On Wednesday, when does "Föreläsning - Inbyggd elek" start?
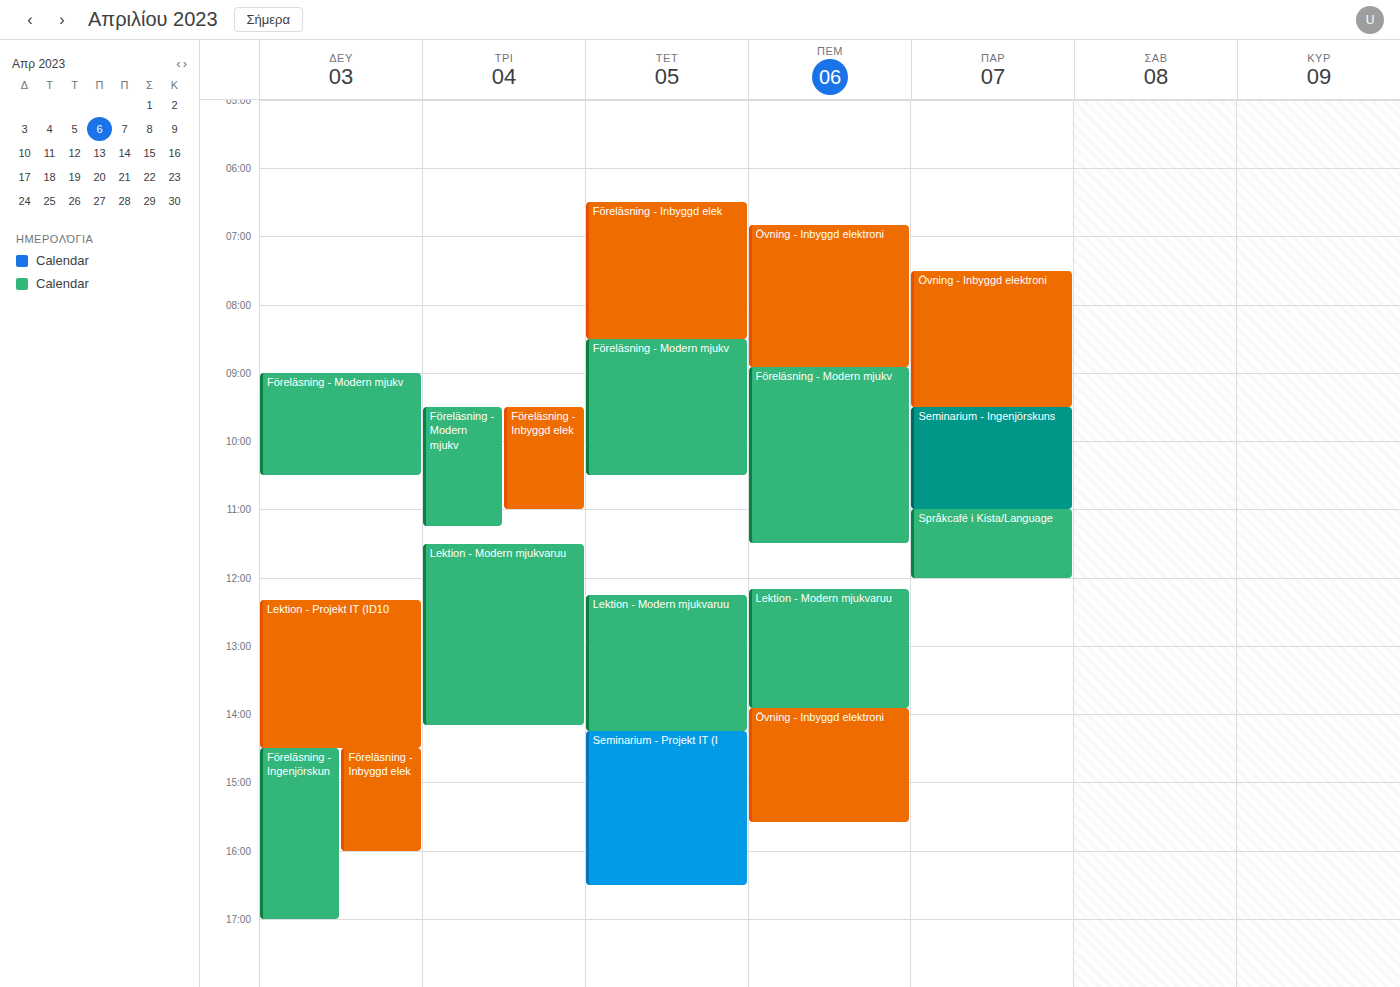
06:30